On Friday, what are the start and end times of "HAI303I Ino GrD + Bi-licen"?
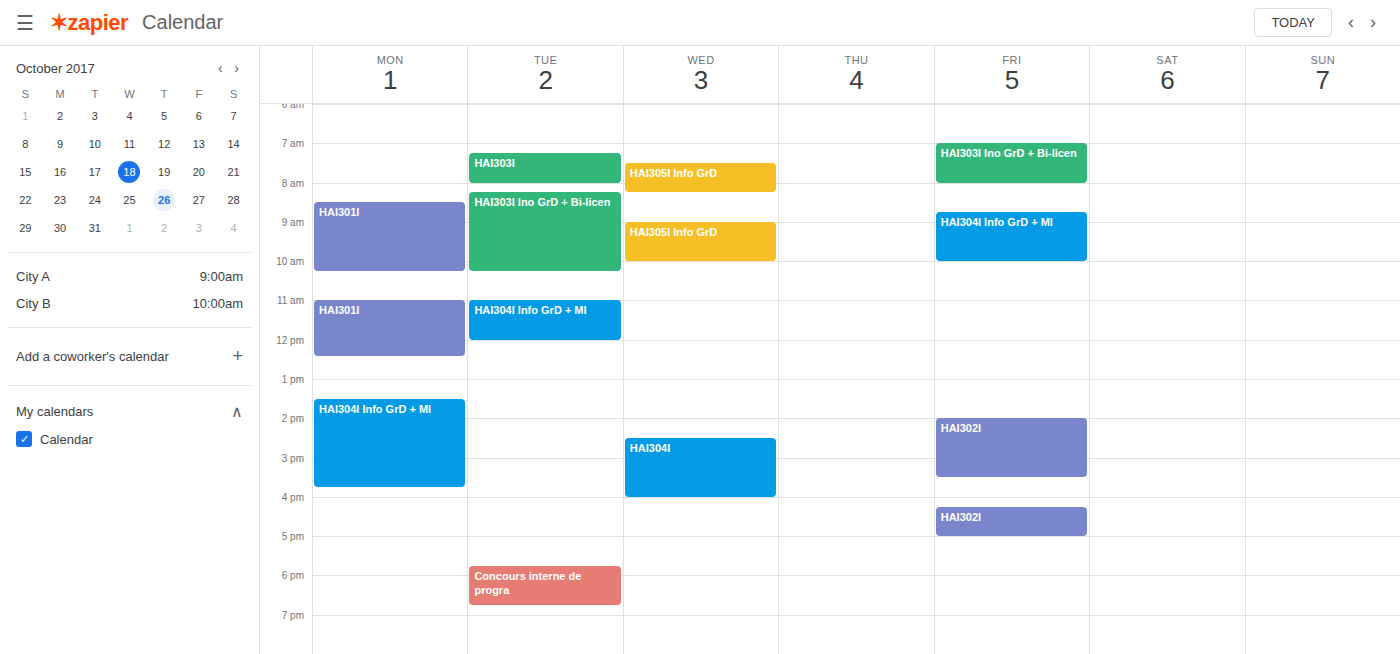
7:00 AM to 8:00 AM